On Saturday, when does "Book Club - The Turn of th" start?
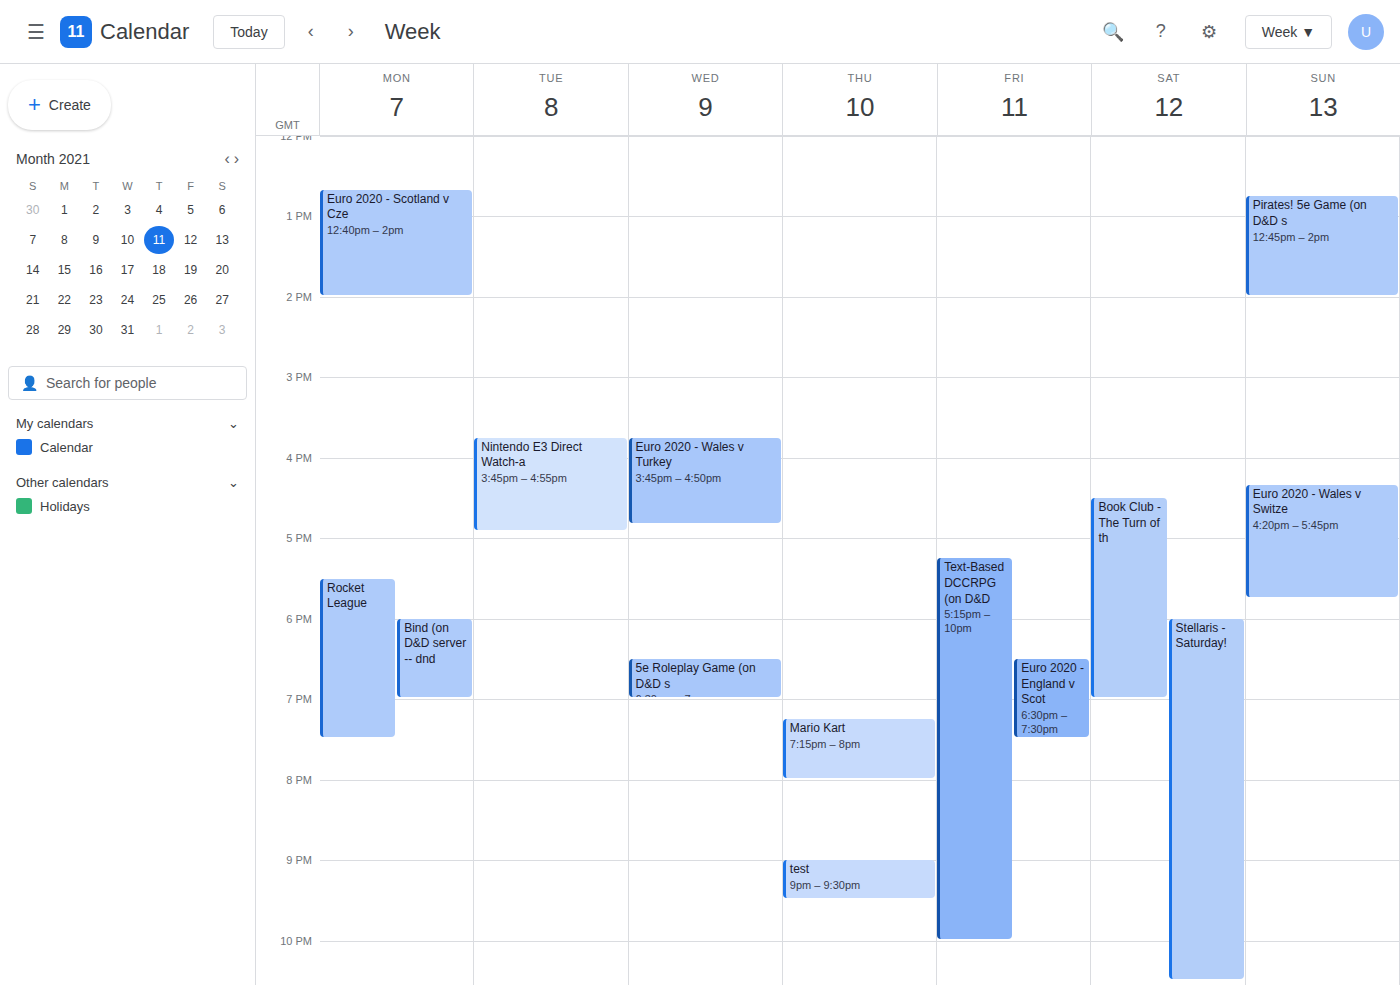
4:30 PM